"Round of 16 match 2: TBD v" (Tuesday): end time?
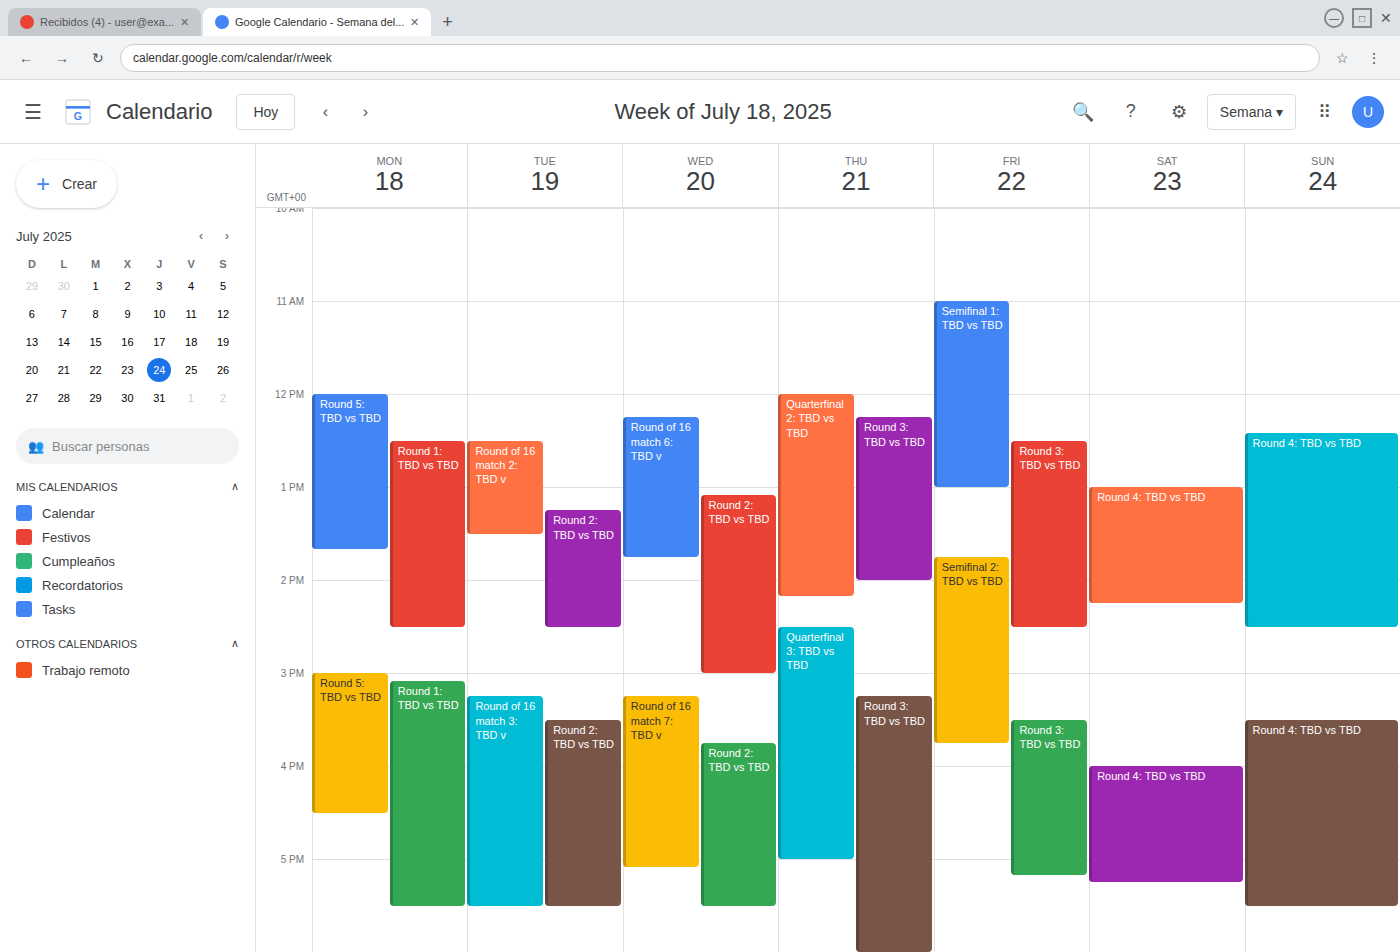
1:30 PM